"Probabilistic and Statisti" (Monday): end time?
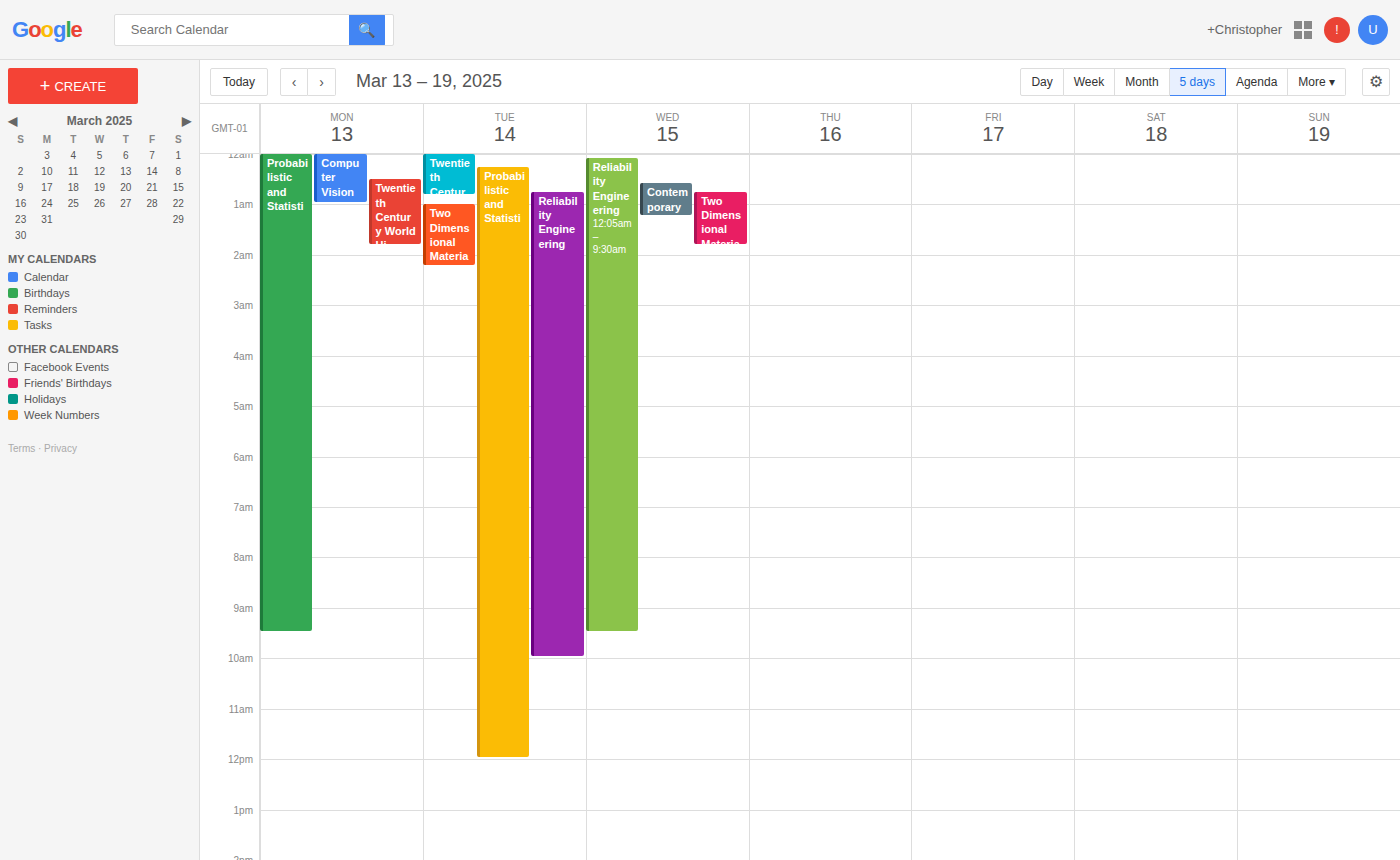
9:30 AM